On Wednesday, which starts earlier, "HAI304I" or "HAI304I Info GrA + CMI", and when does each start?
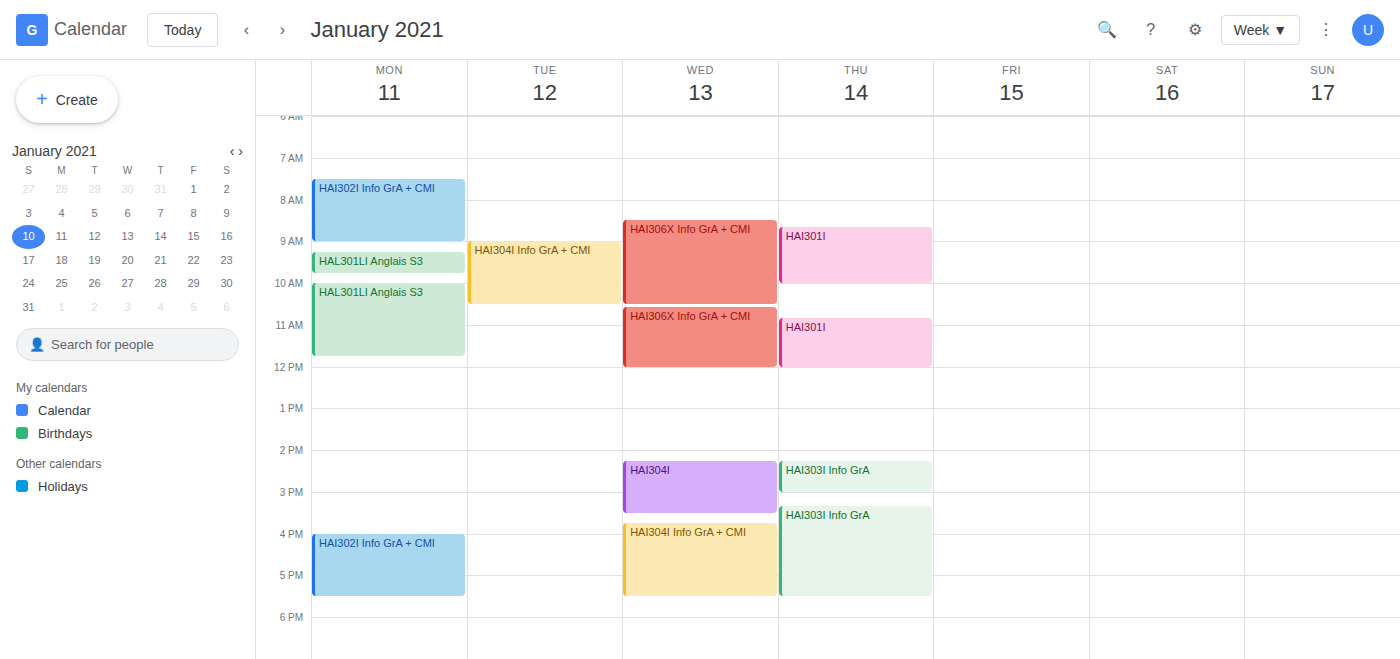
"HAI304I" 2:15 PM; "HAI304I Info GrA + CMI" 3:45 PM.